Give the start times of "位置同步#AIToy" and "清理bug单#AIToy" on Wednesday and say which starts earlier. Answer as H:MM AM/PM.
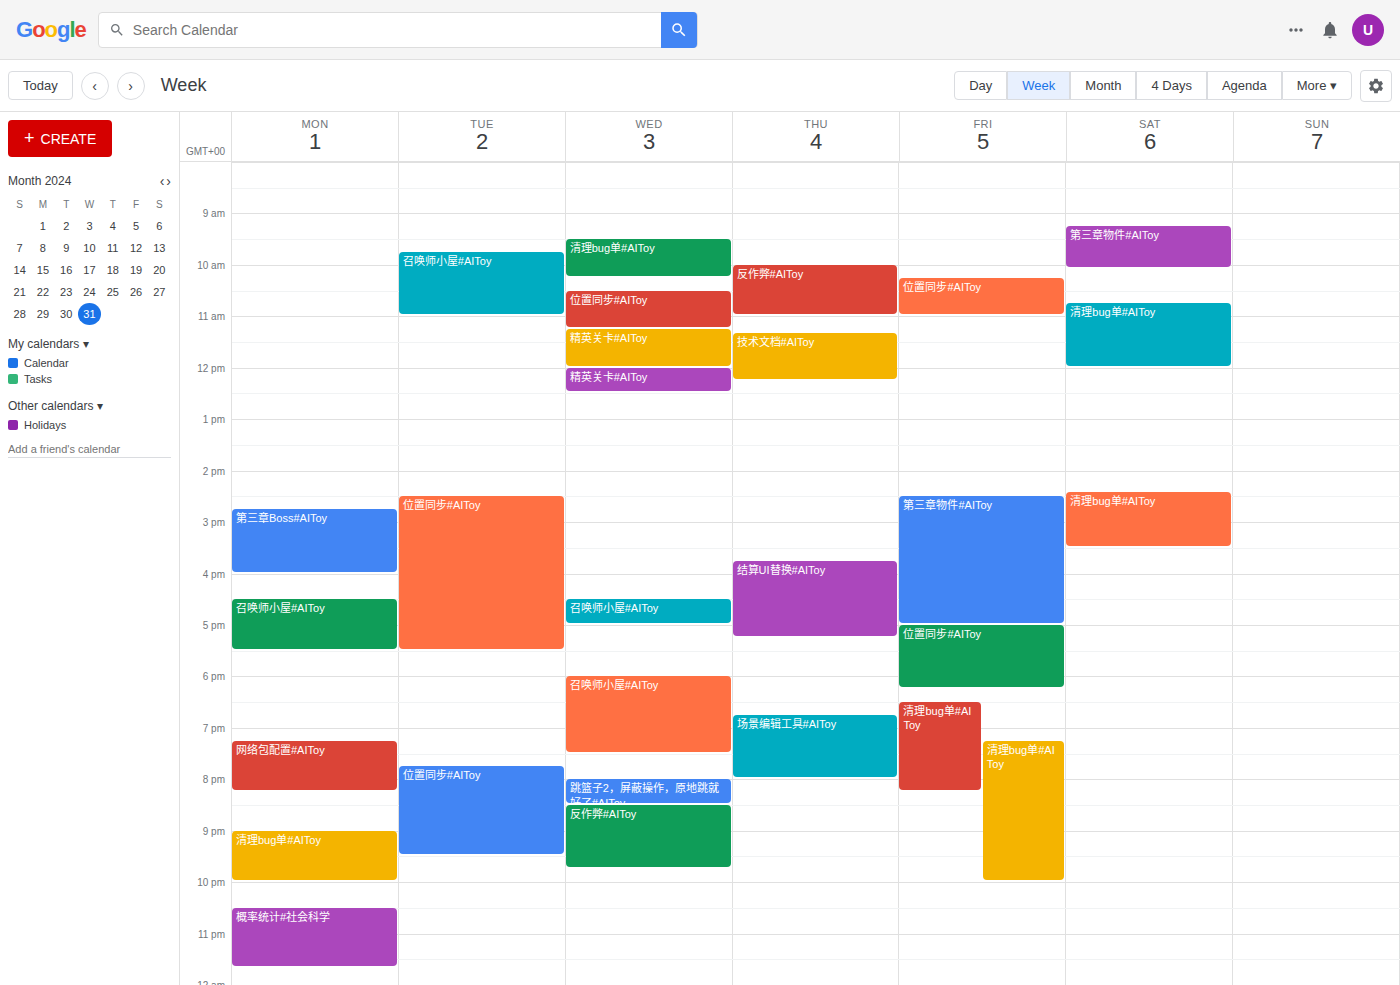
"清理bug单#AIToy" 9:30 AM; "位置同步#AIToy" 10:30 AM.